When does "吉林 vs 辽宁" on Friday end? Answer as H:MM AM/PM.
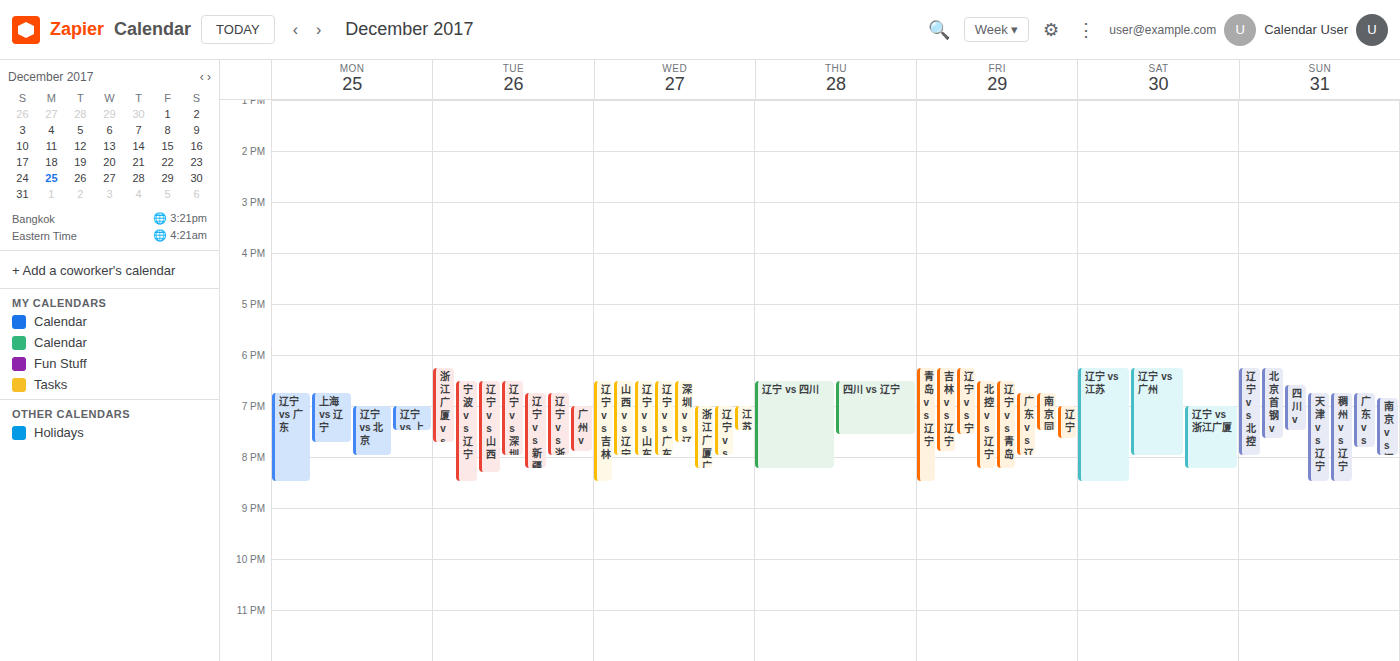
7:55 PM